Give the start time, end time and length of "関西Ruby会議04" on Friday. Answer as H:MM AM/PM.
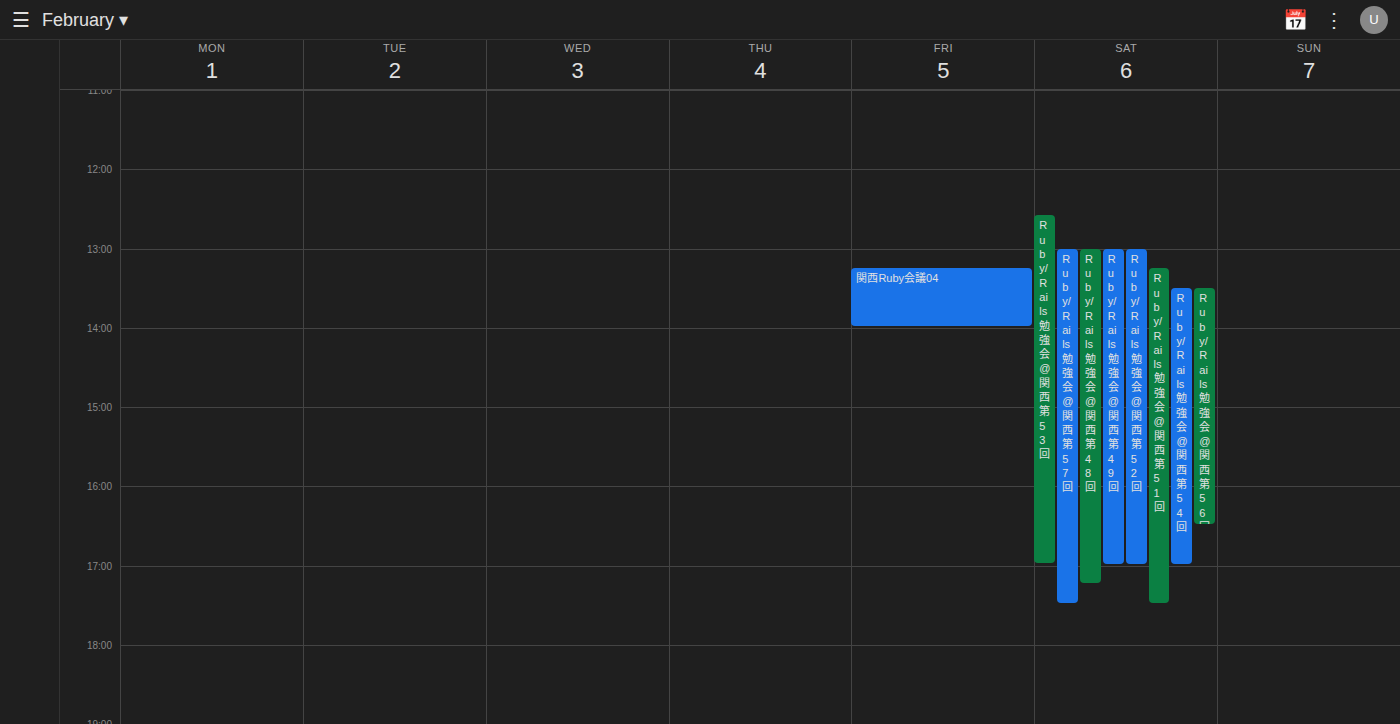
1:15 PM to 2:00 PM, 45 minutes